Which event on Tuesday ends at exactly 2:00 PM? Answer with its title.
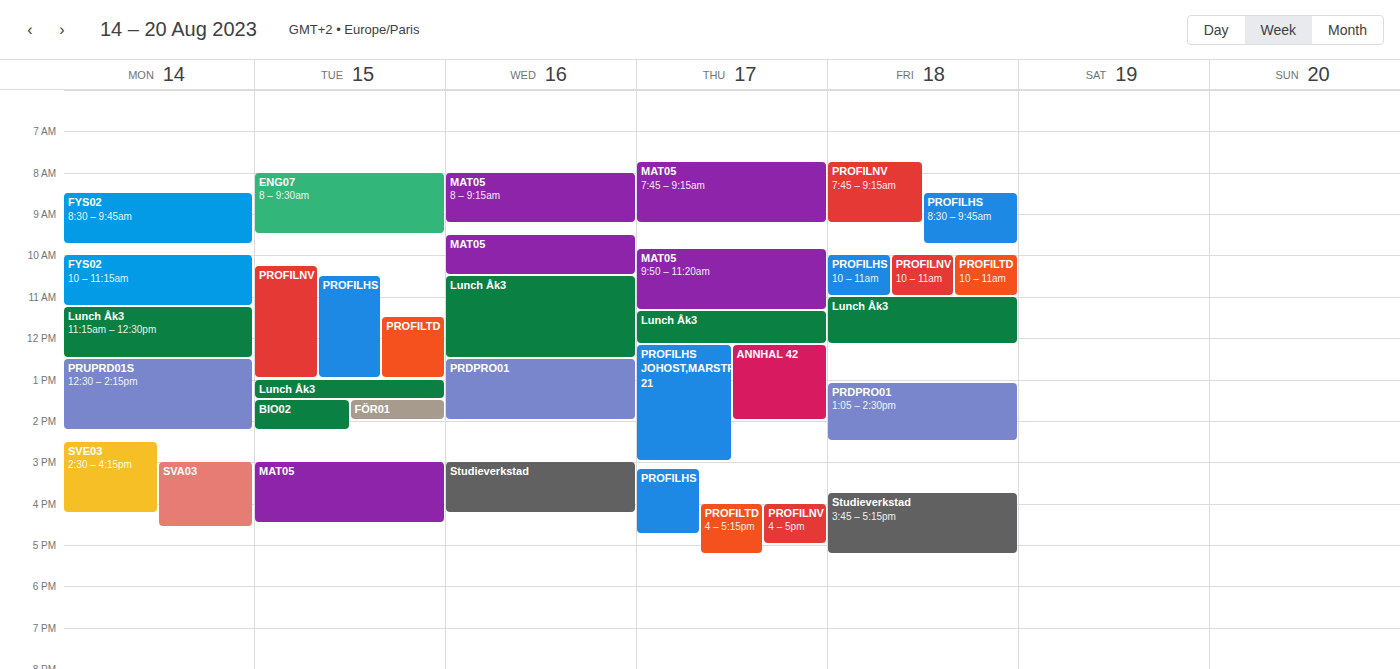
"FÖR01"